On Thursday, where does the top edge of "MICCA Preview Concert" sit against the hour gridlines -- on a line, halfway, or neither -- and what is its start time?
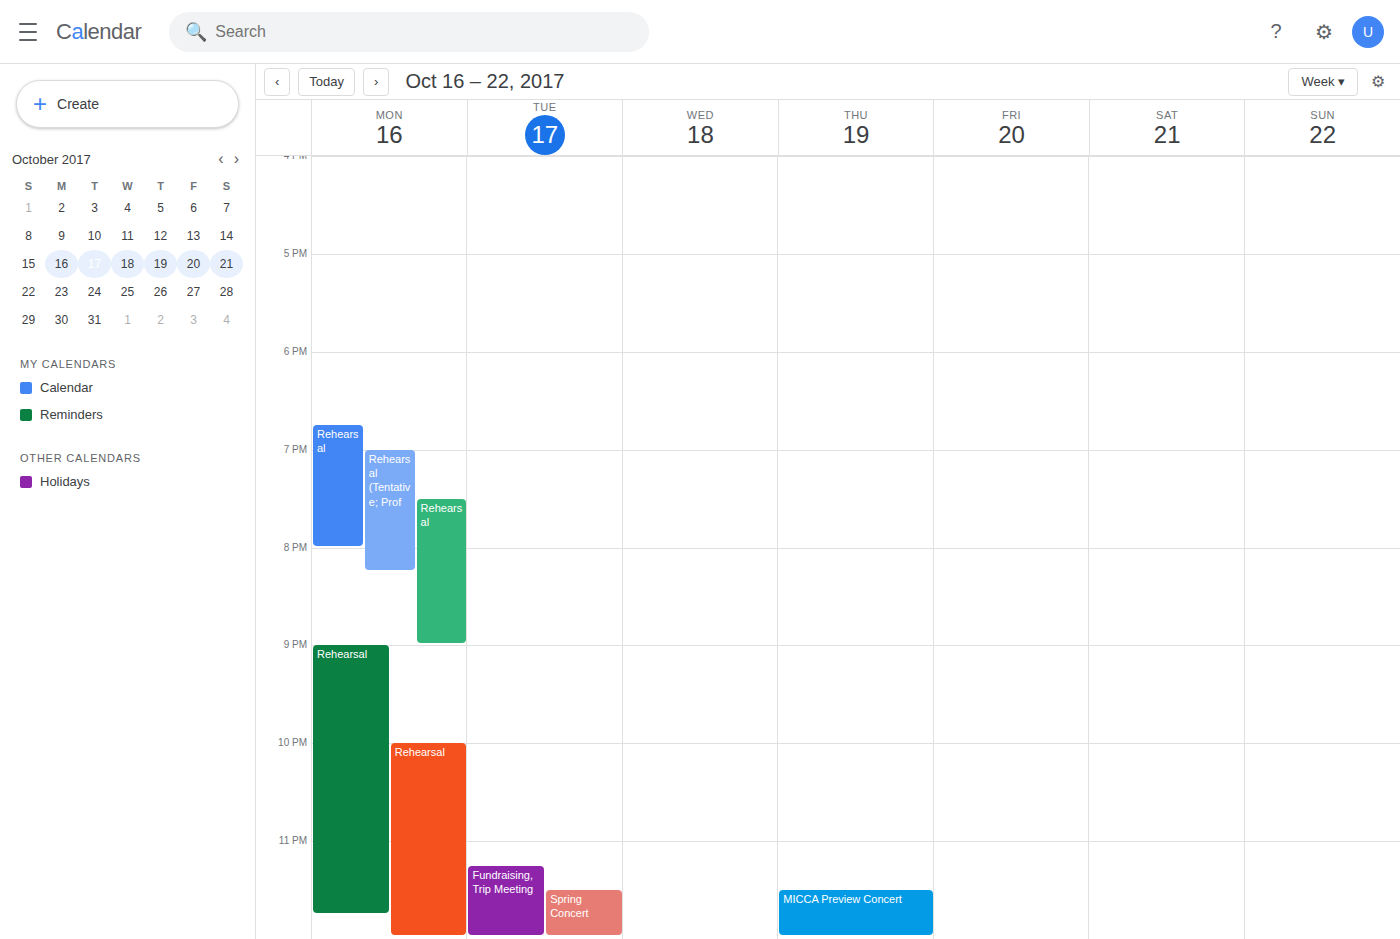
11:30 PM -- halfway between the 11 PM and 12 AM lines.